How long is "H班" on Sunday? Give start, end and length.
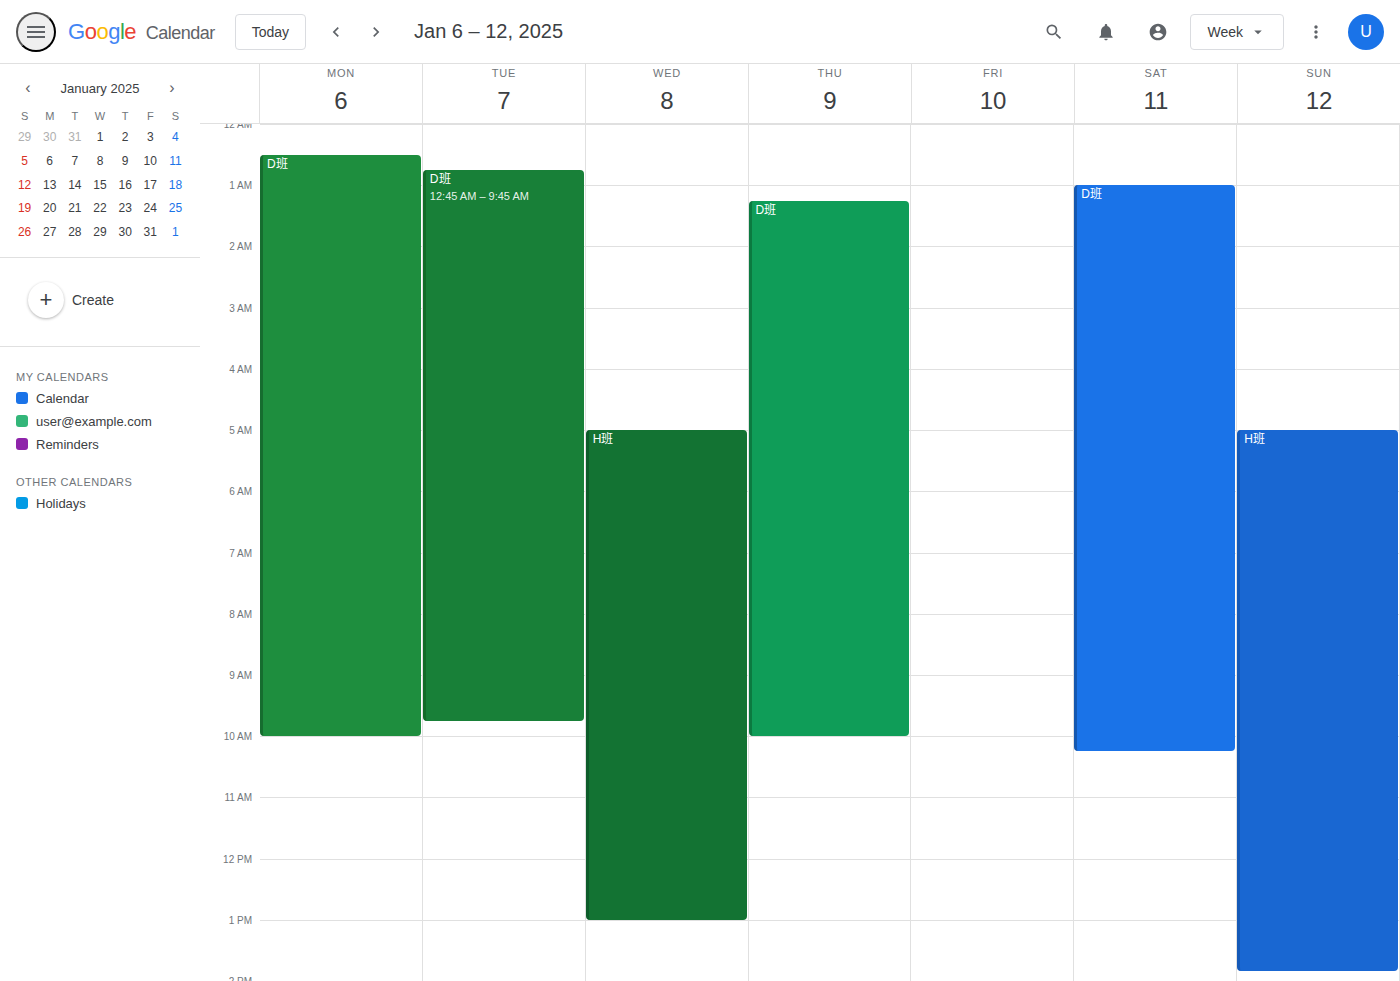
5:00 AM to 1:50 PM, 8 hours 50 minutes